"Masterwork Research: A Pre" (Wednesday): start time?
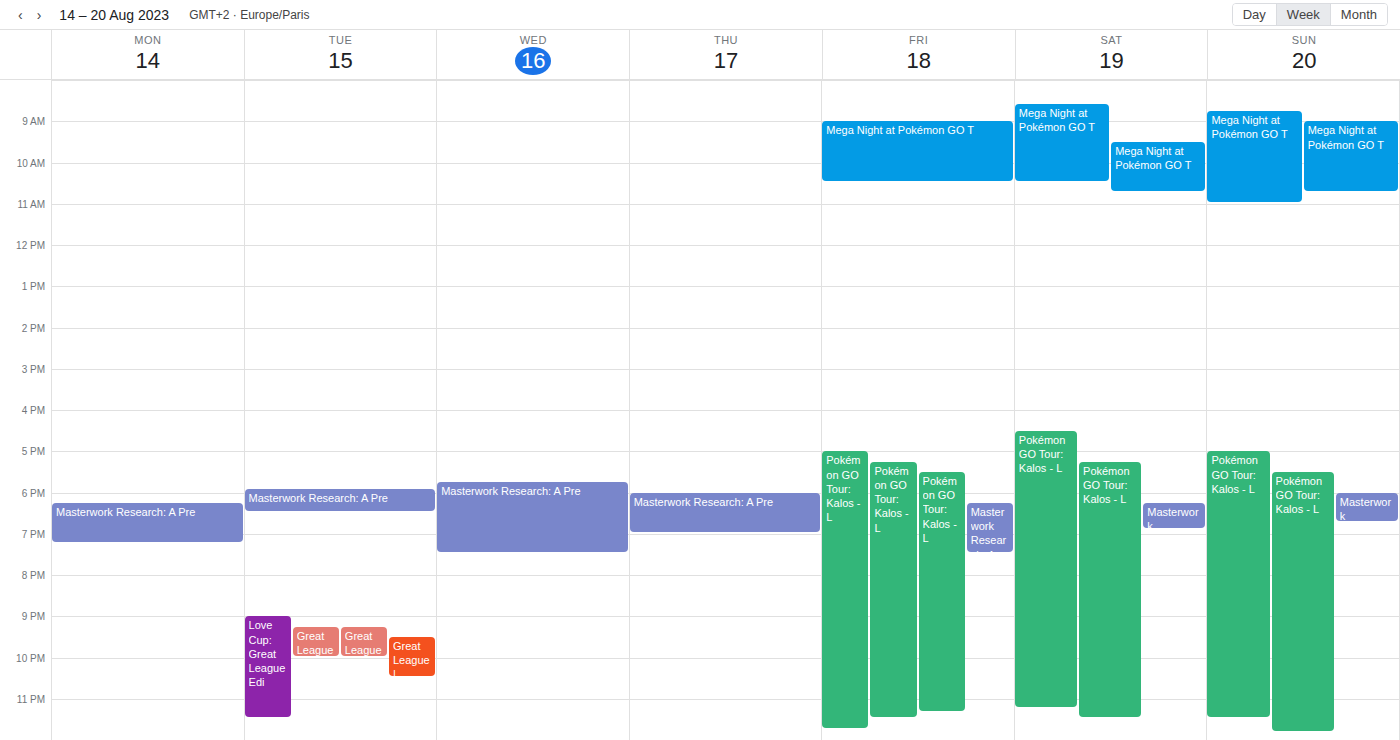
5:45 PM